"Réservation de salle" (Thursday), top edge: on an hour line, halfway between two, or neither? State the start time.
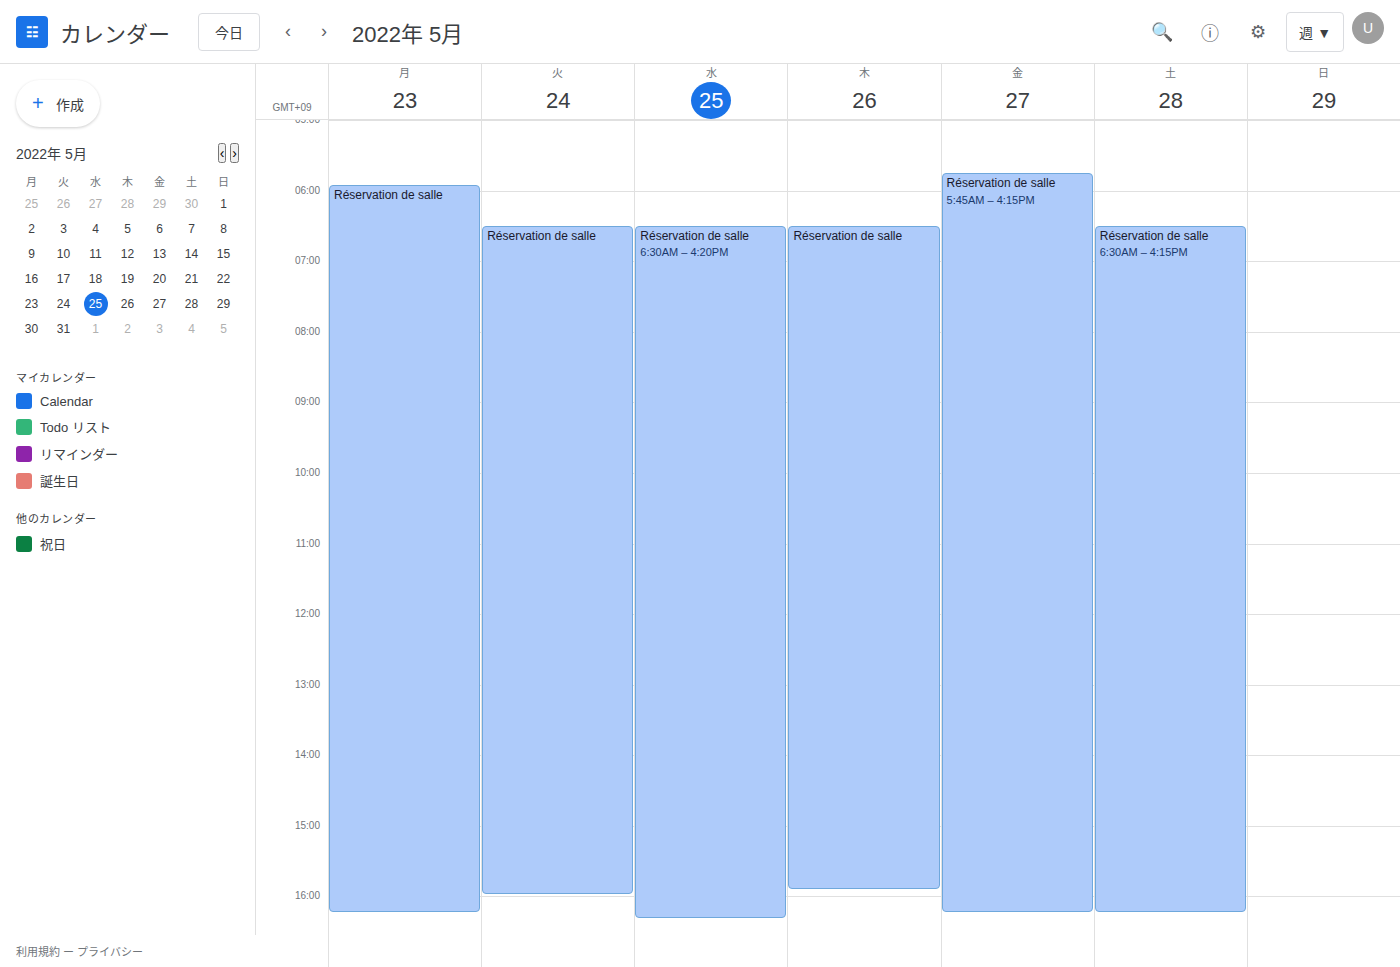
6:30 AM -- halfway between the 6 AM and 7 AM lines.